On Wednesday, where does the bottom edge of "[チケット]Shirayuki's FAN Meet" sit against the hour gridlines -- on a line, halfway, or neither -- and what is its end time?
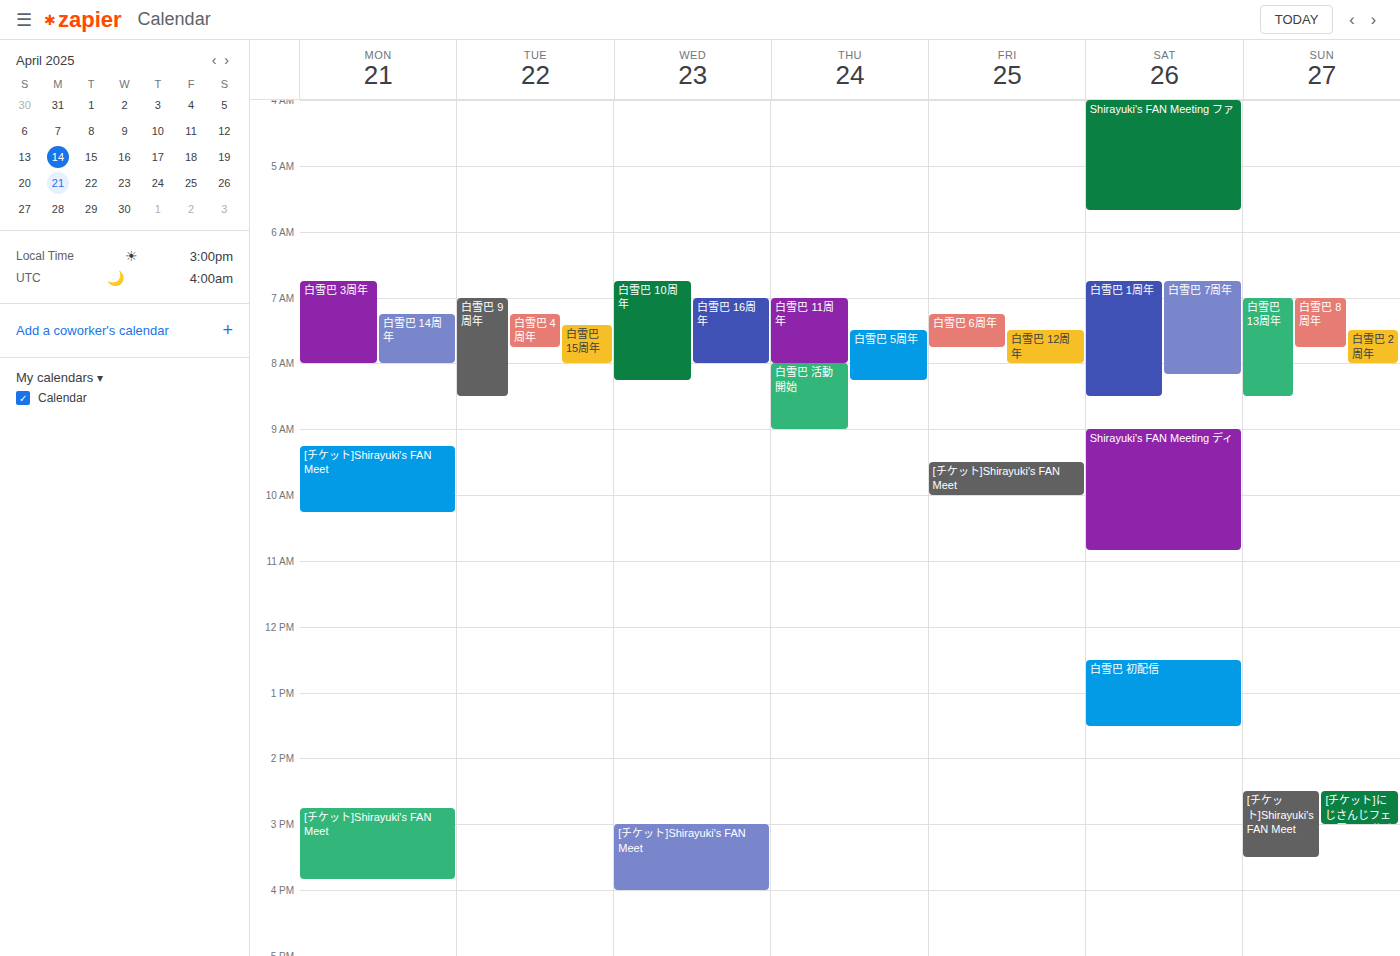
4:00 PM -- exactly on the 4 PM line.